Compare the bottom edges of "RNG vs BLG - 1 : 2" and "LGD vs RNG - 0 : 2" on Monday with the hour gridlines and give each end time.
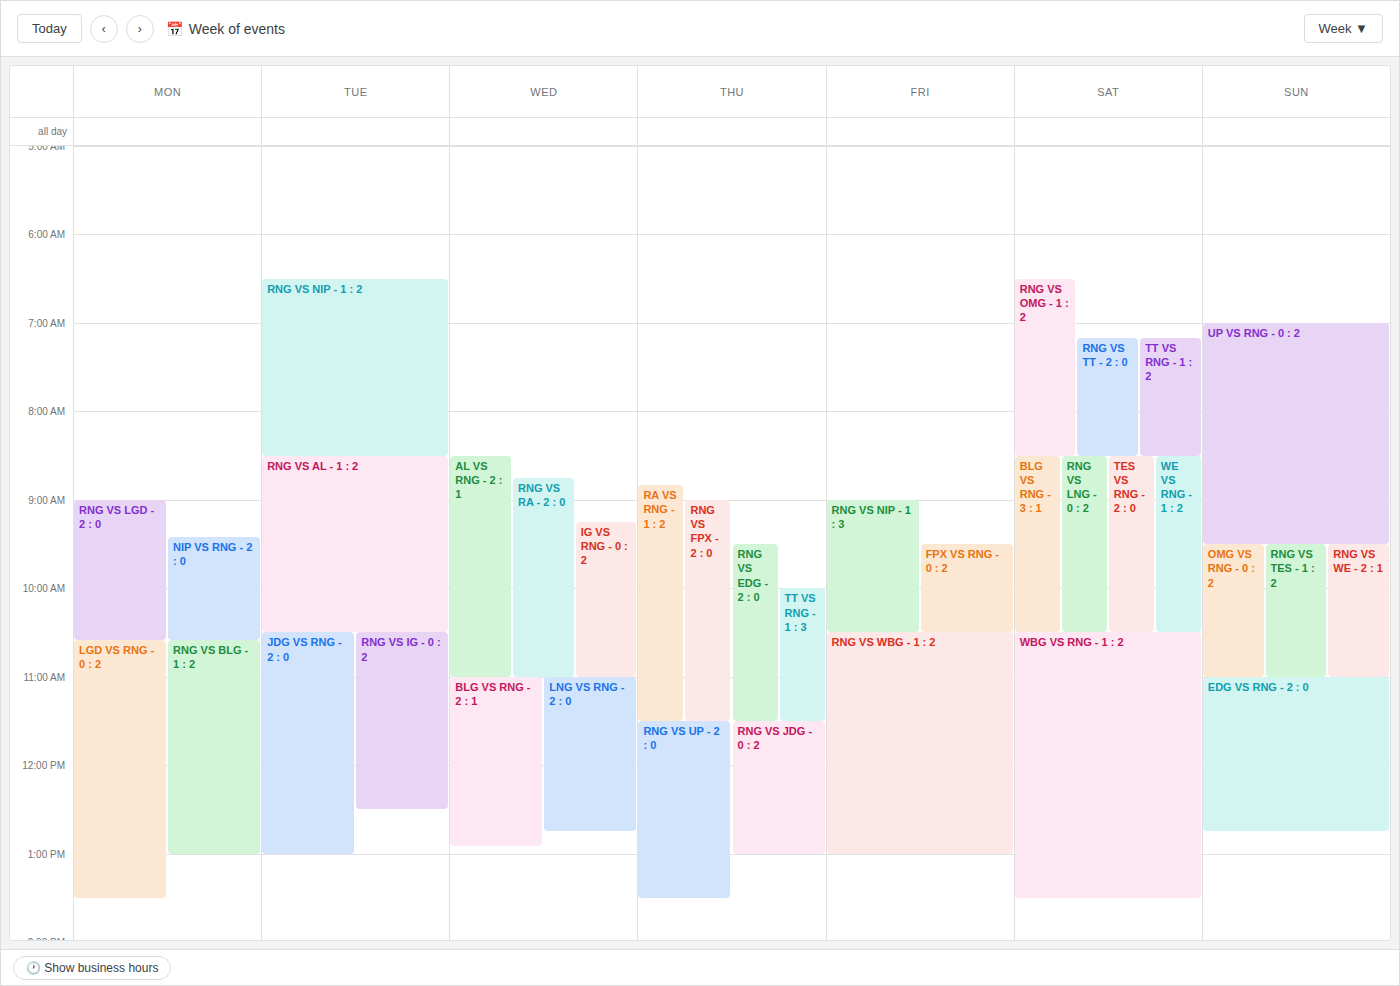
"RNG vs BLG - 1 : 2": 1:00 PM, exactly on the 1 PM line. "LGD vs RNG - 0 : 2": 1:30 PM, halfway between the 1 PM and 2 PM lines.